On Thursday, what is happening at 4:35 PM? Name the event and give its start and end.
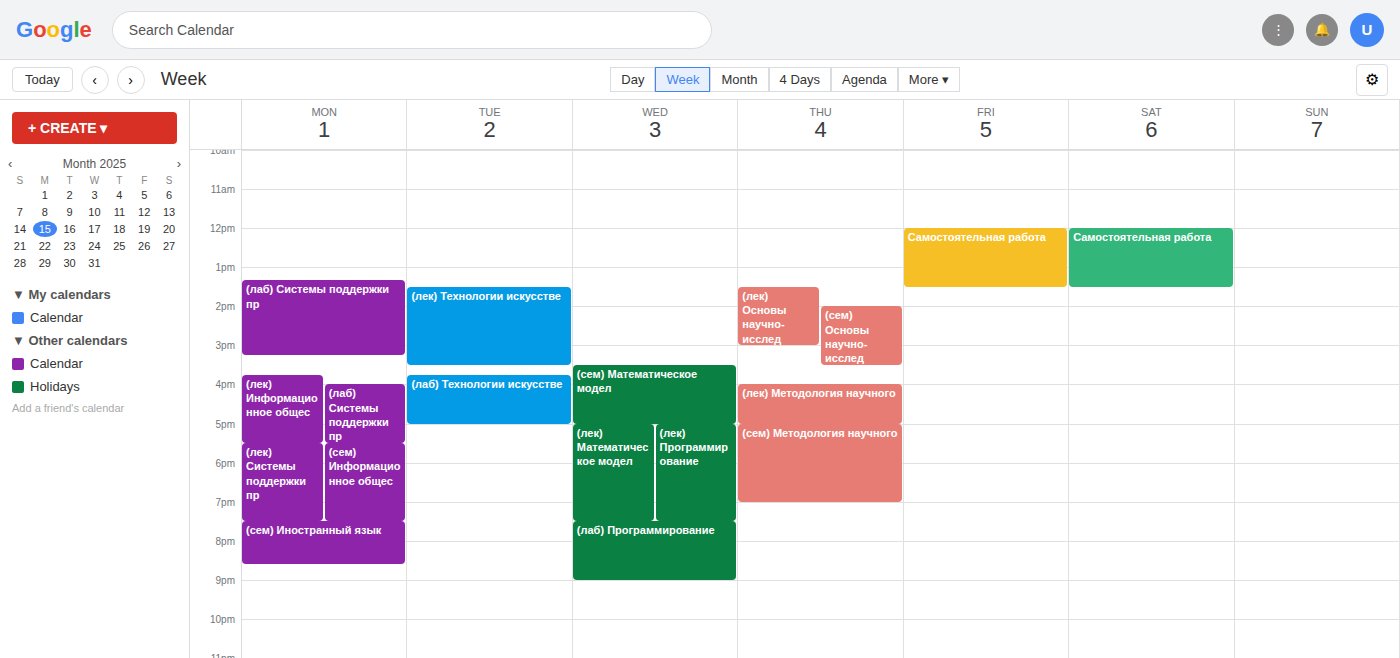
"(лек) Методология научного", 4:00 PM to 5:00 PM